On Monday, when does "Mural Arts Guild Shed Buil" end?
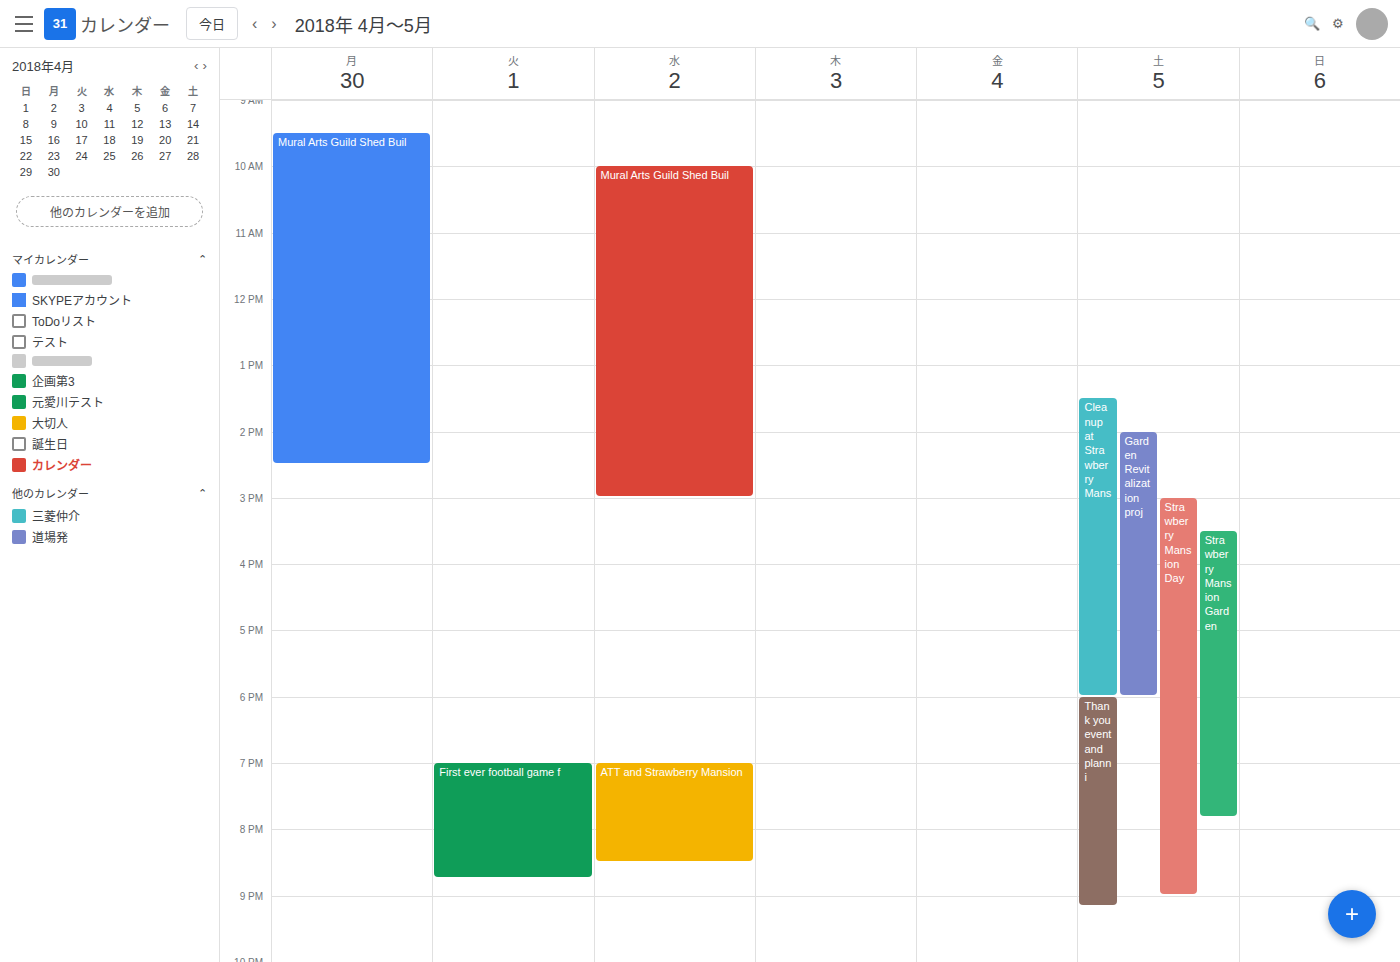
14:30